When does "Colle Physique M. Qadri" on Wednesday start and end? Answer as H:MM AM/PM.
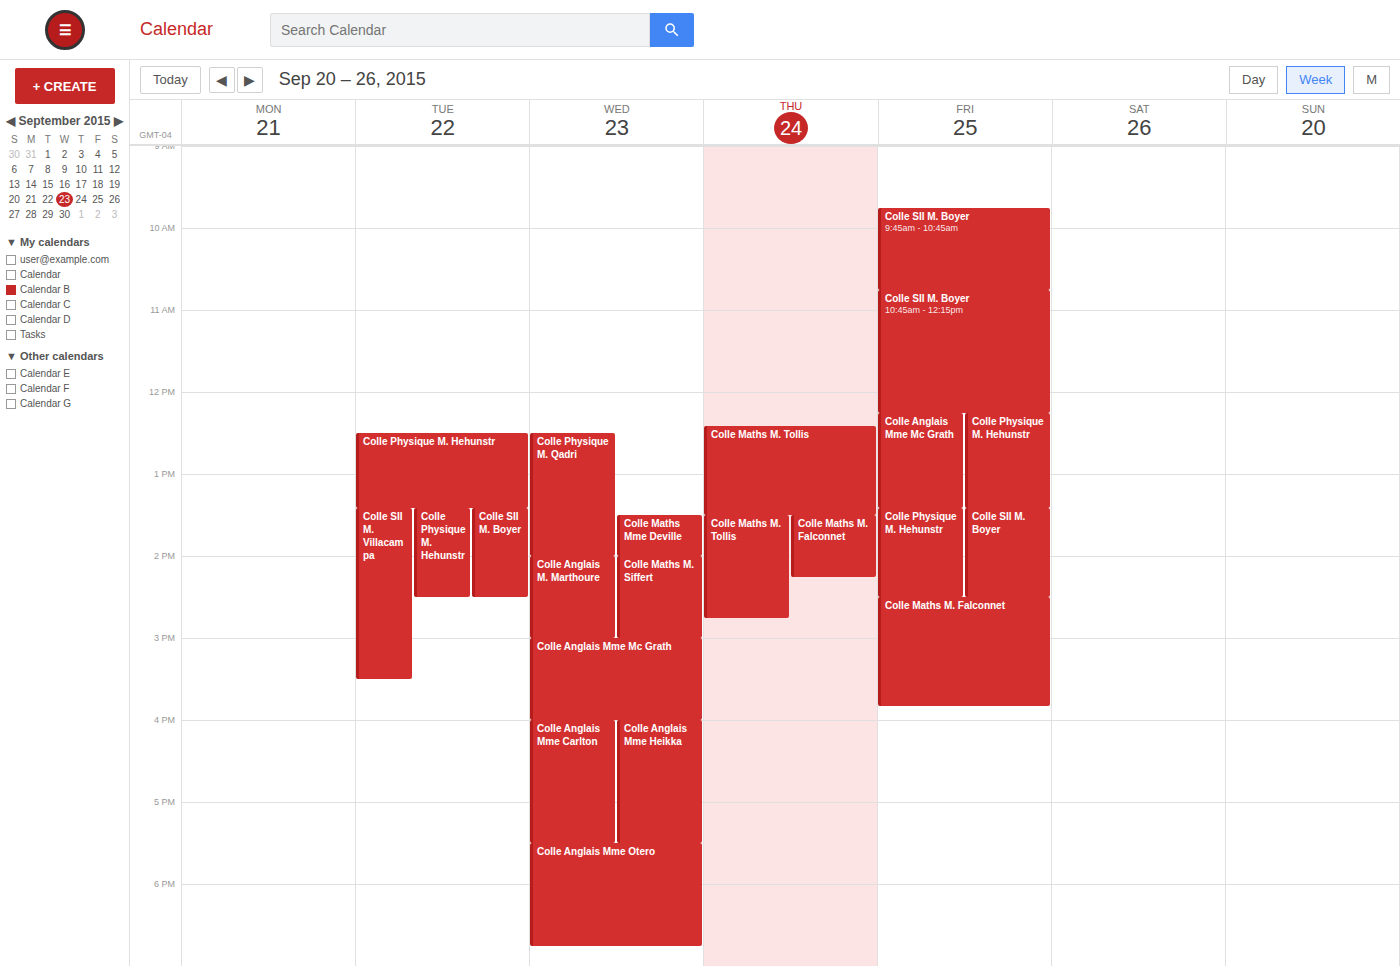
12:30 PM to 2:00 PM